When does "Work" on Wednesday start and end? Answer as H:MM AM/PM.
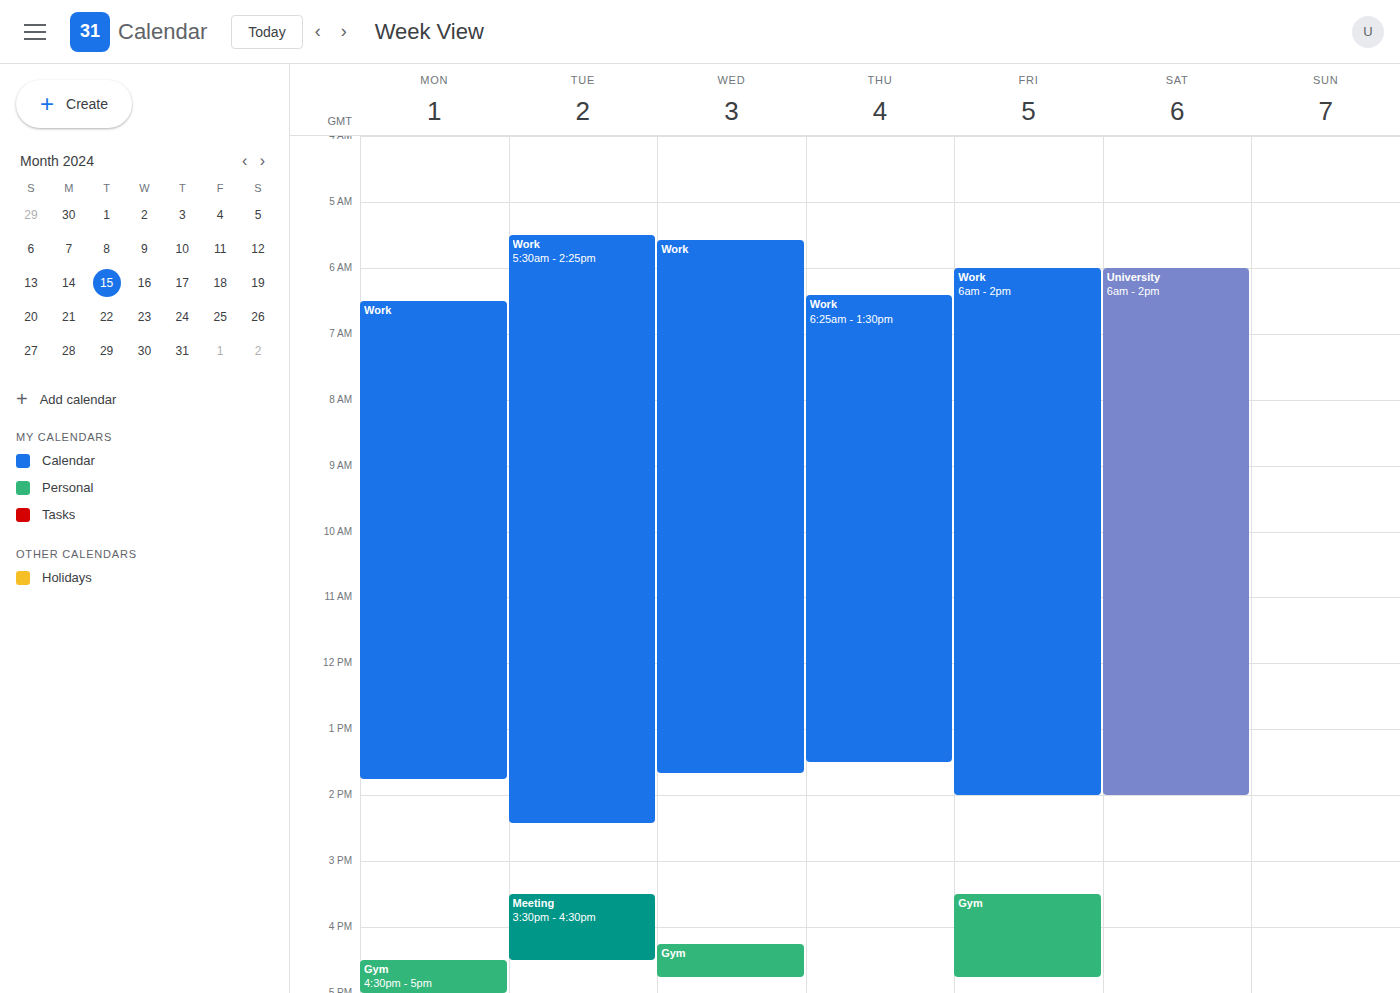
5:35 AM to 1:40 PM